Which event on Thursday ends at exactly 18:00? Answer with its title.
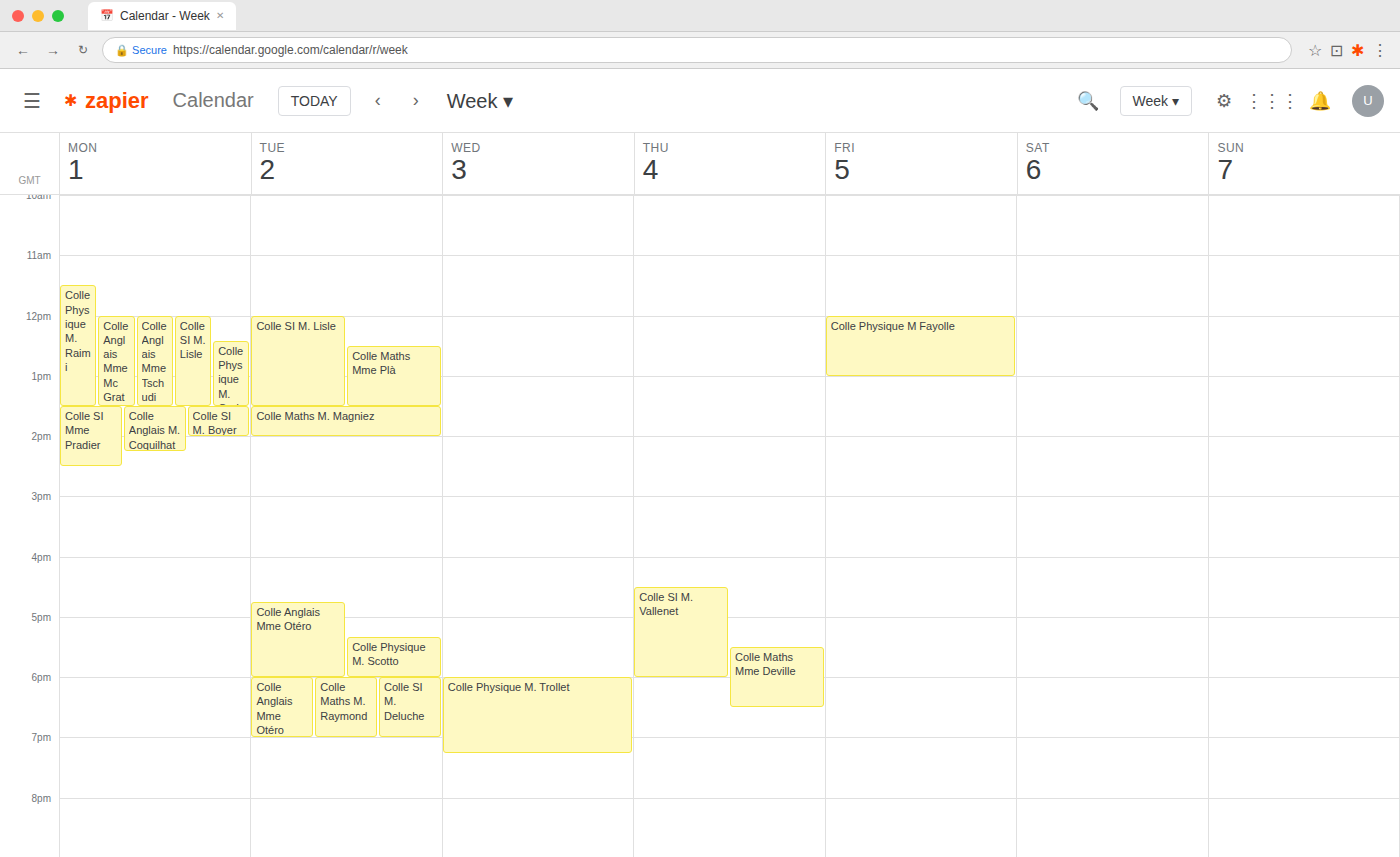
"Colle SI M. Vallenet"